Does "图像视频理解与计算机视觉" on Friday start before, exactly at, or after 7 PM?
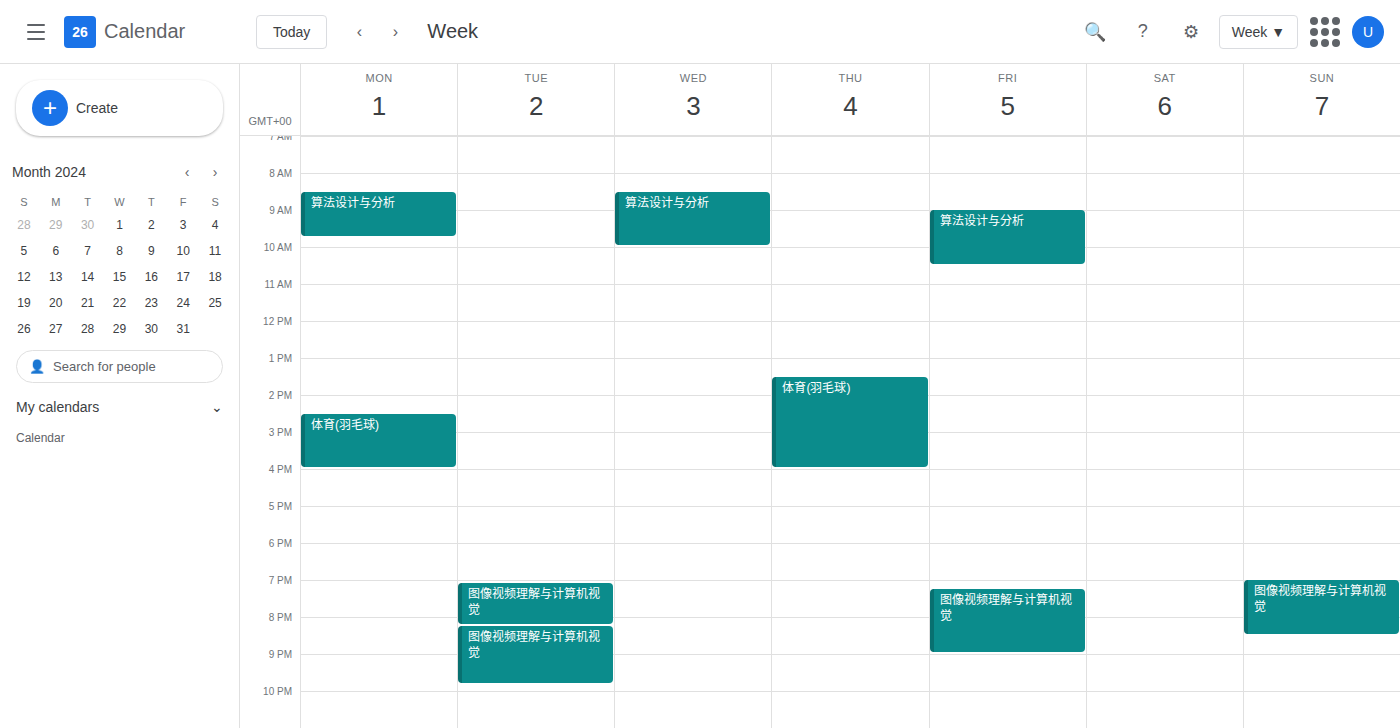
7:15 PM -- after 7 PM, 15 minutes below the 7 PM line.